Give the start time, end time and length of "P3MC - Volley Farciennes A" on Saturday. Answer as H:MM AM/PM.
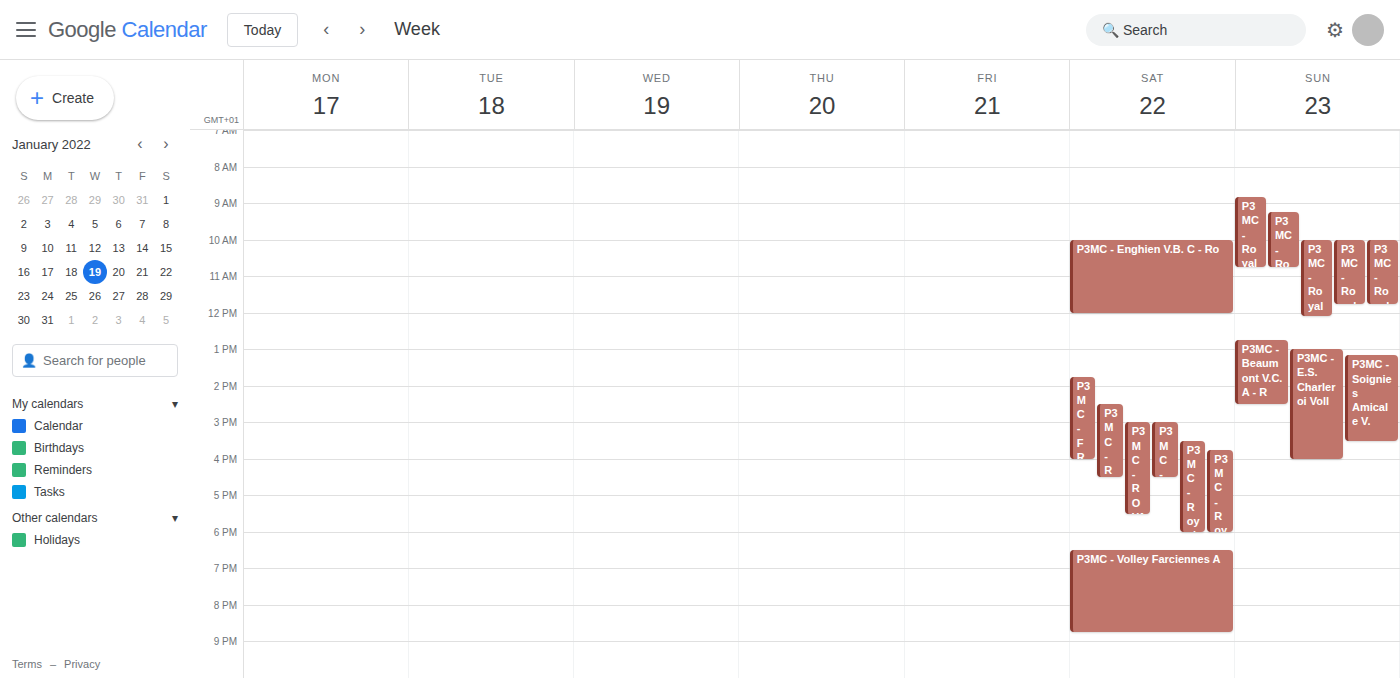
6:30 PM to 8:45 PM, 2 hours 15 minutes